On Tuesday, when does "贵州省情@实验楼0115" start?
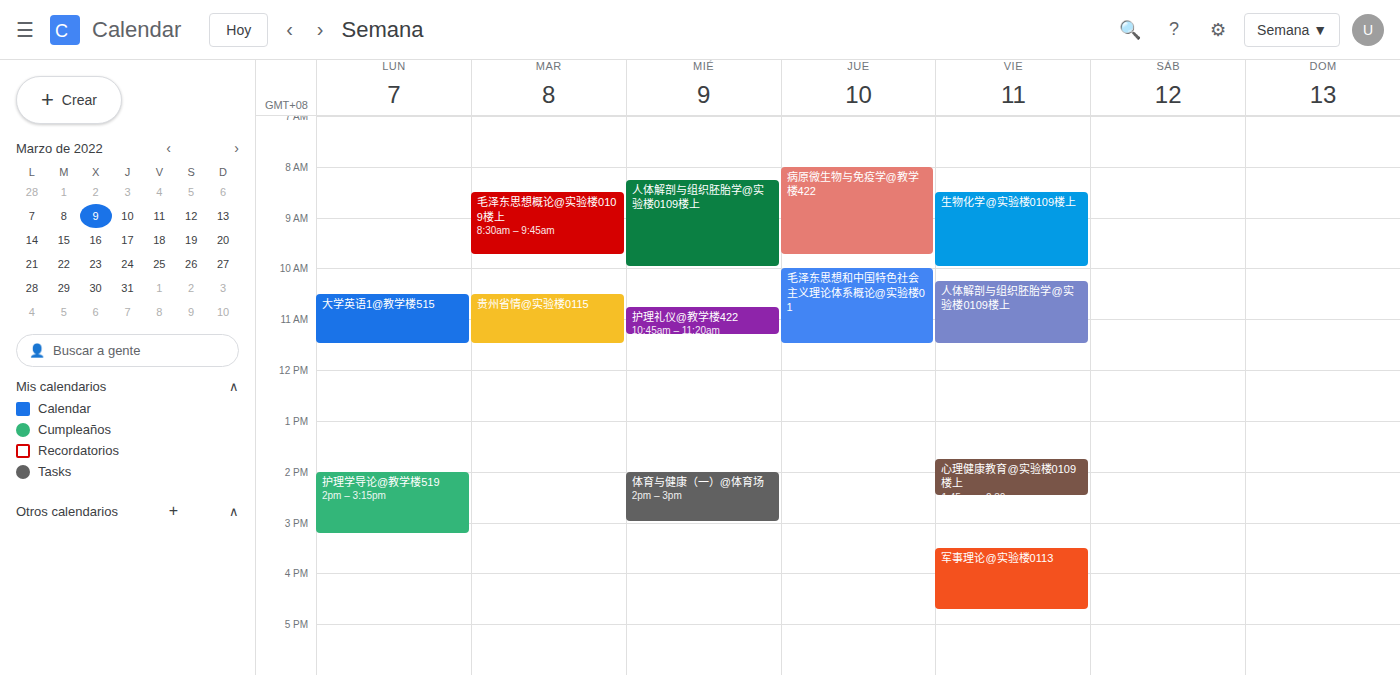
10:30 AM